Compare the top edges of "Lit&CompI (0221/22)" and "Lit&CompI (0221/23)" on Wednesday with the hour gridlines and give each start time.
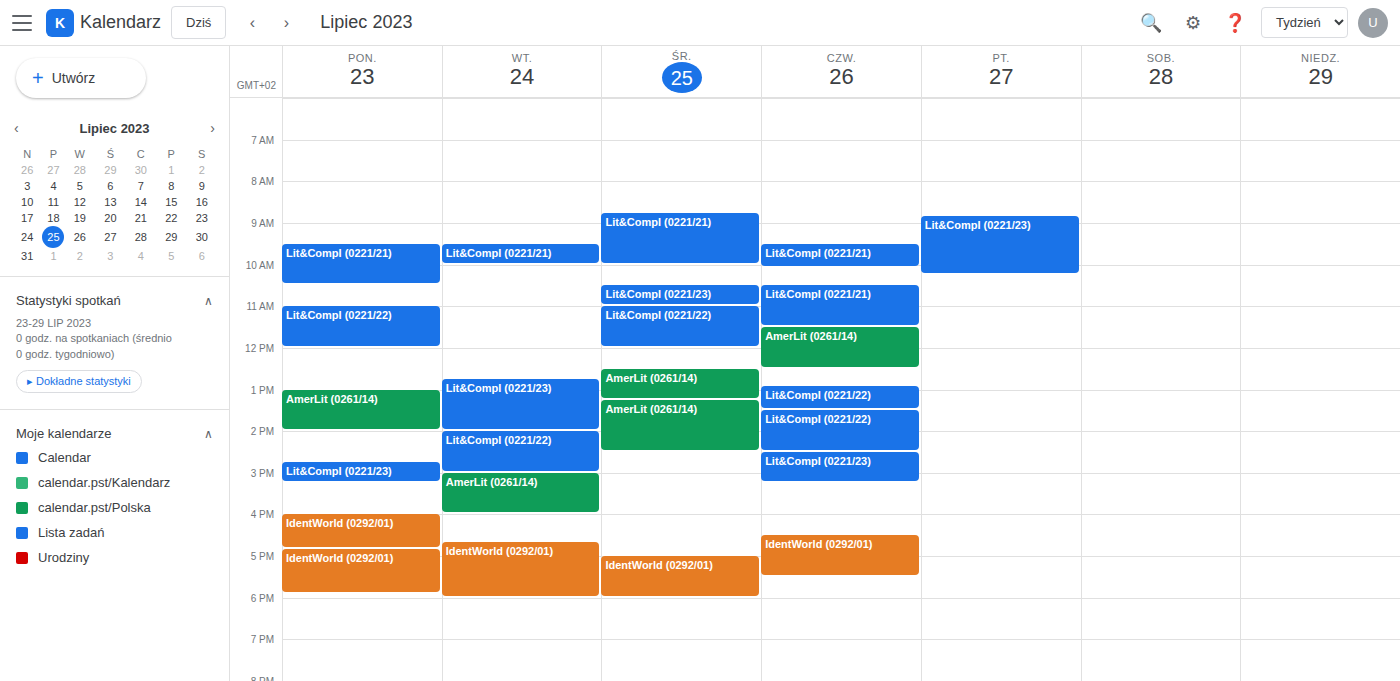
"Lit&CompI (0221/22)": 11:00 AM, exactly on the 11 AM line. "Lit&CompI (0221/23)": 10:30 AM, halfway between the 10 AM and 11 AM lines.